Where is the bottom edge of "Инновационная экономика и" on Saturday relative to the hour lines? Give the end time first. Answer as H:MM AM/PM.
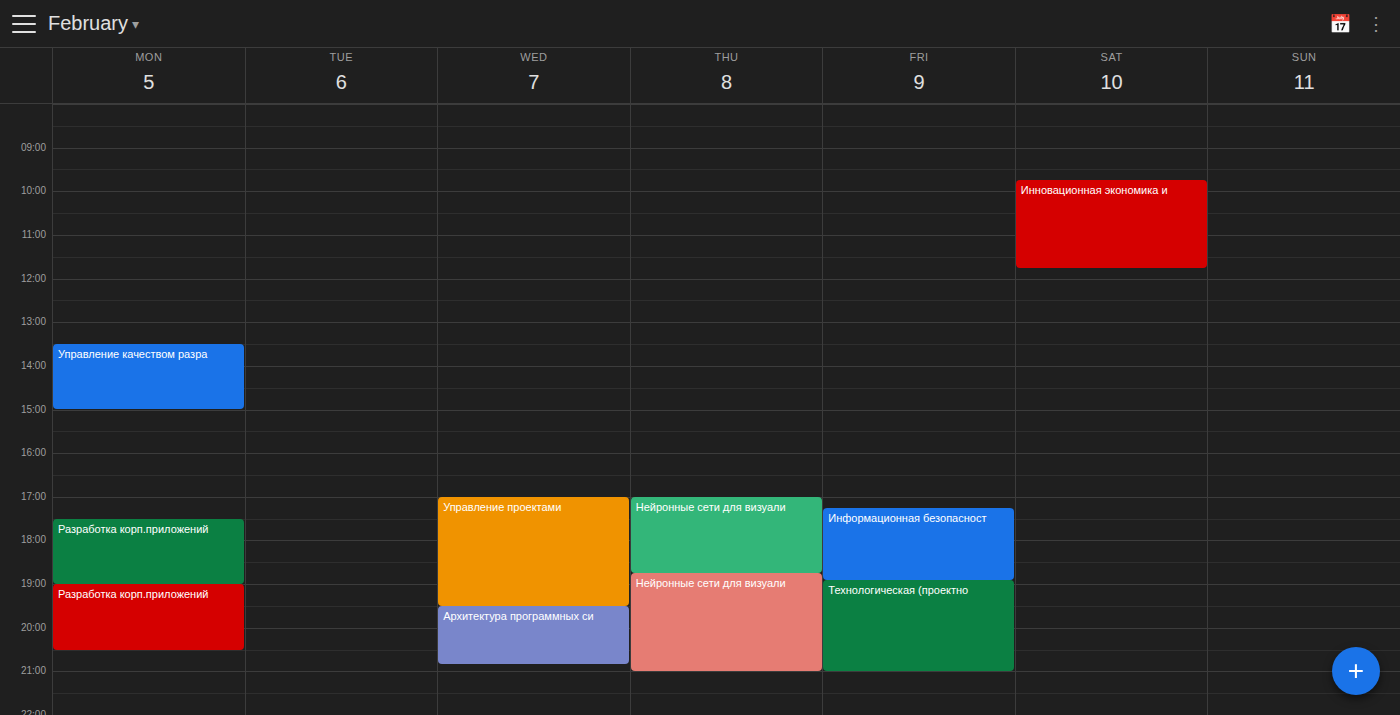
11:45 AM -- neither: three quarters of the way from the 11 AM line to the 12 PM line.